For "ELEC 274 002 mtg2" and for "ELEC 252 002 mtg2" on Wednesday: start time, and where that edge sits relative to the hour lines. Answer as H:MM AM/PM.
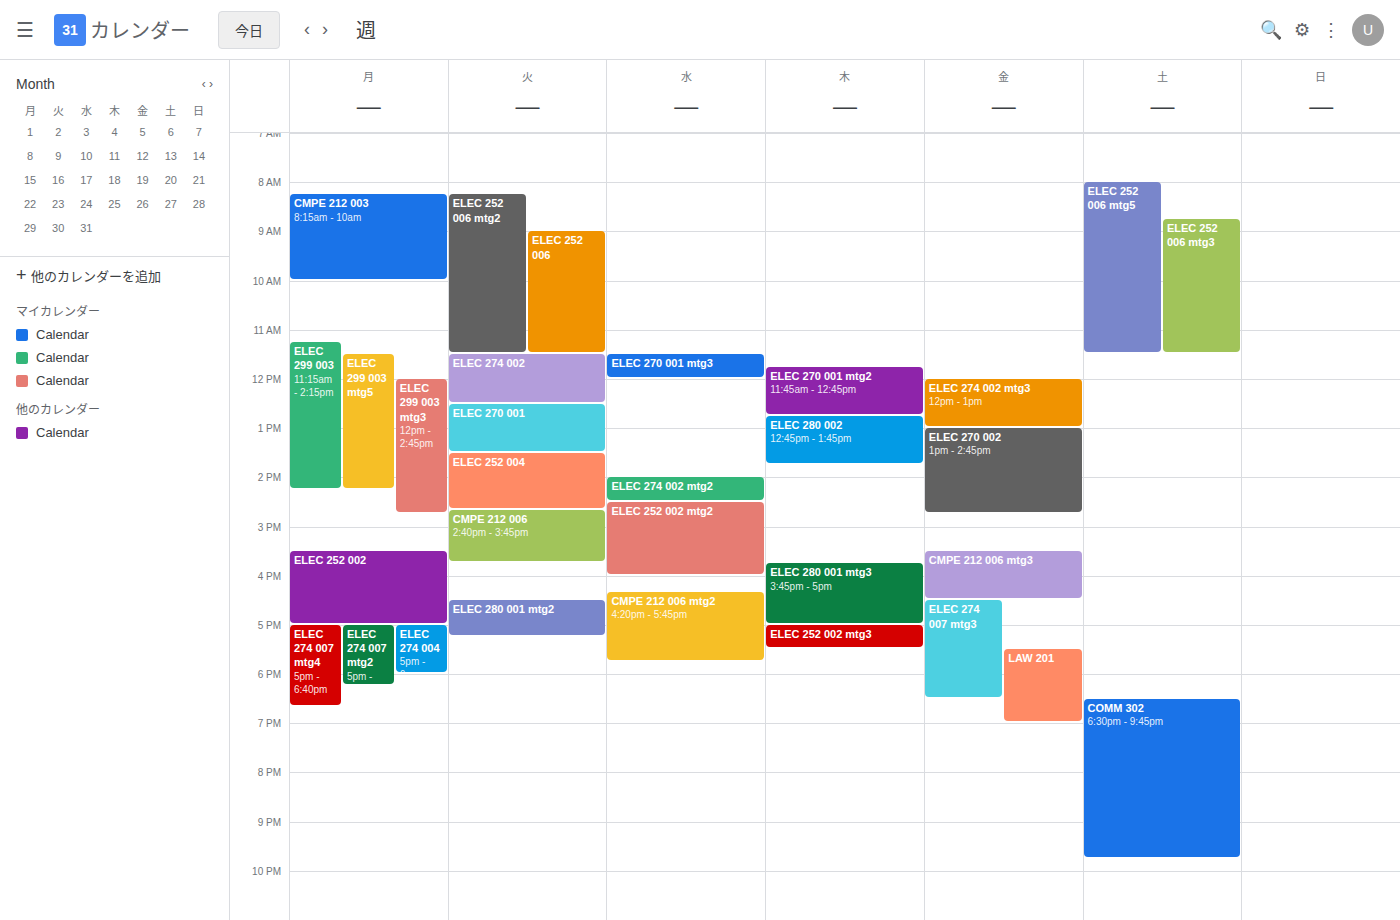
"ELEC 274 002 mtg2": 2:00 PM, exactly on the 2 PM line. "ELEC 252 002 mtg2": 2:30 PM, halfway between the 2 PM and 3 PM lines.